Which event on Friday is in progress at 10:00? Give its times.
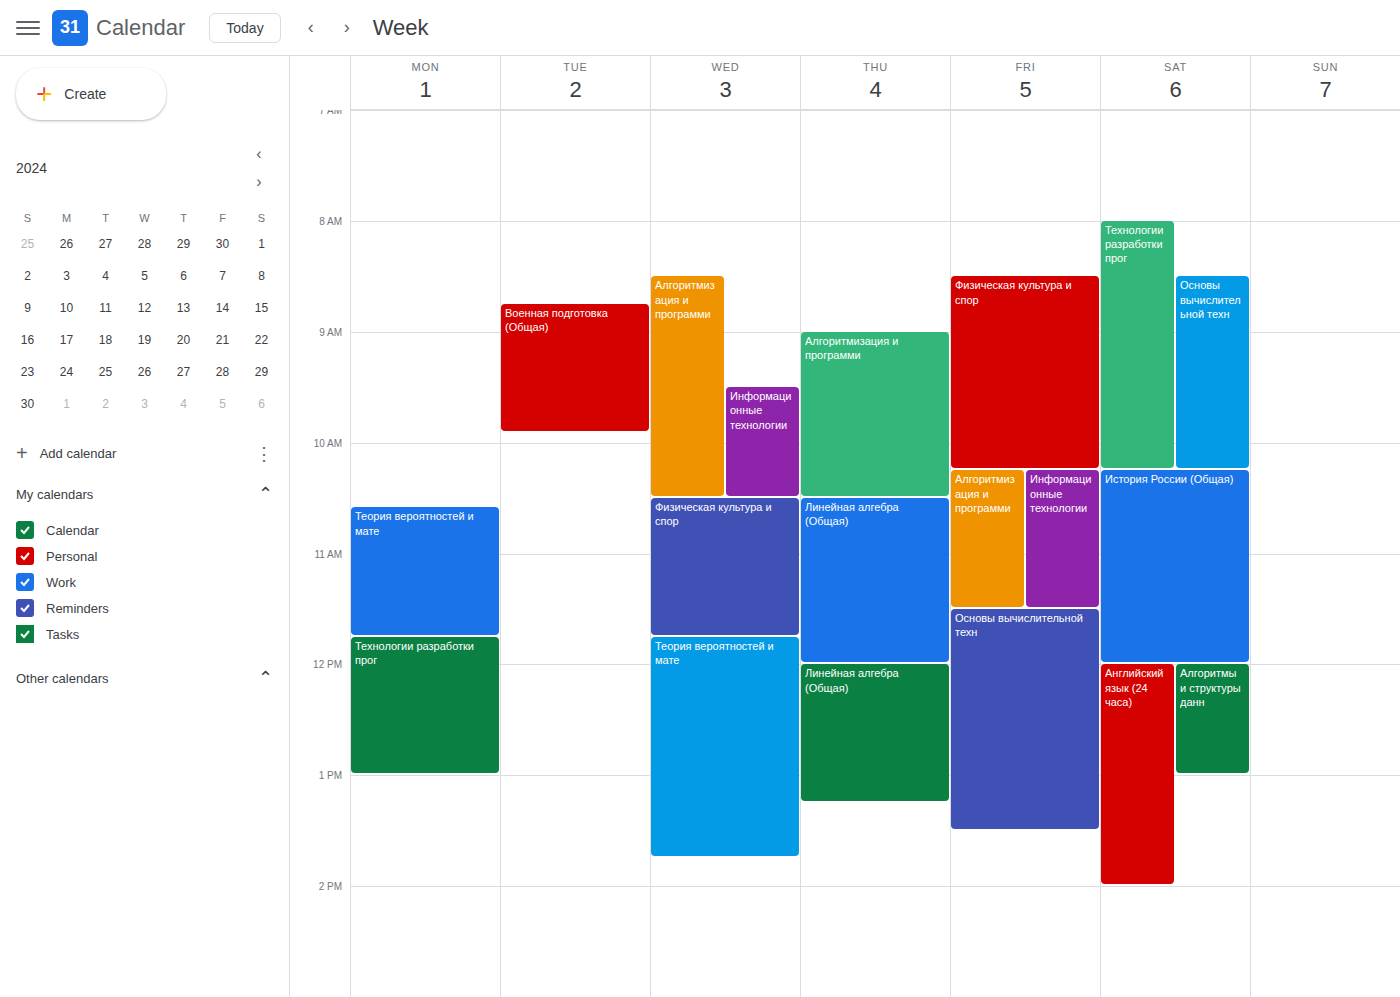
"Физическая культура и спор", 08:30 to 10:15